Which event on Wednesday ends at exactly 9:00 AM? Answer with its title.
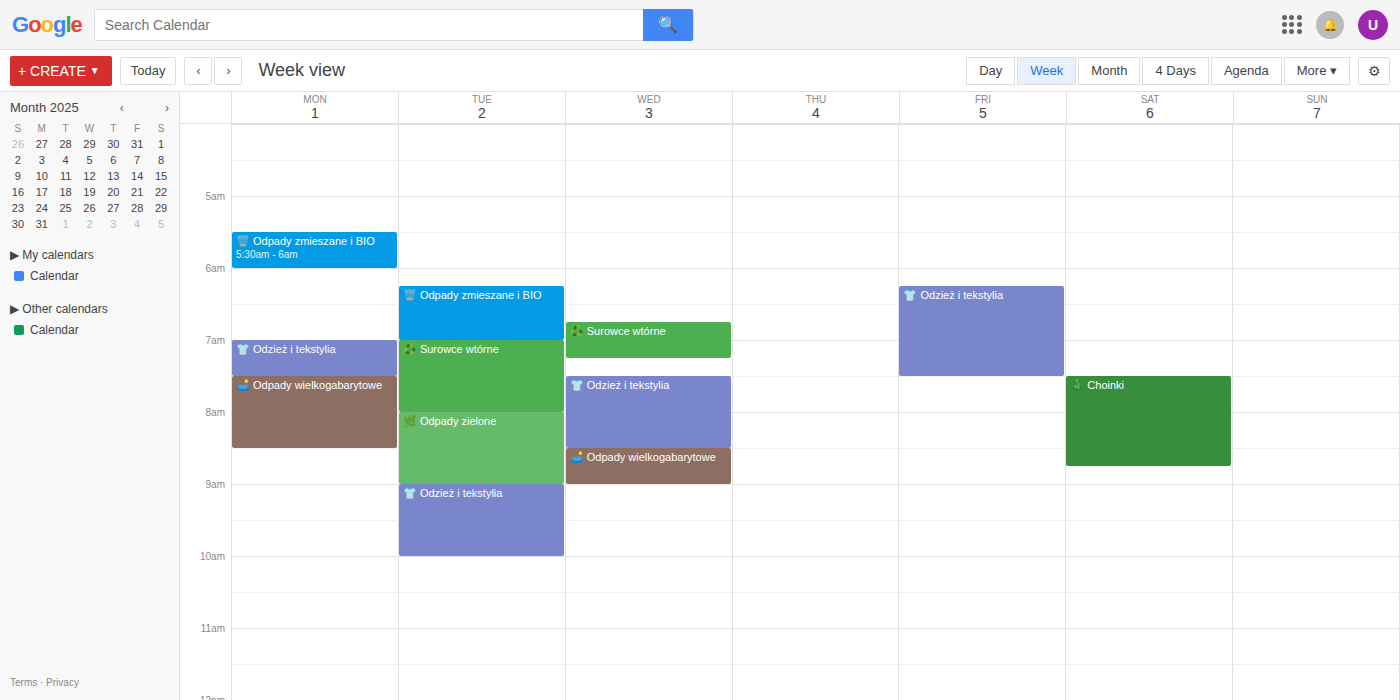
"🛋️ Odpady wielkogabarytowe"